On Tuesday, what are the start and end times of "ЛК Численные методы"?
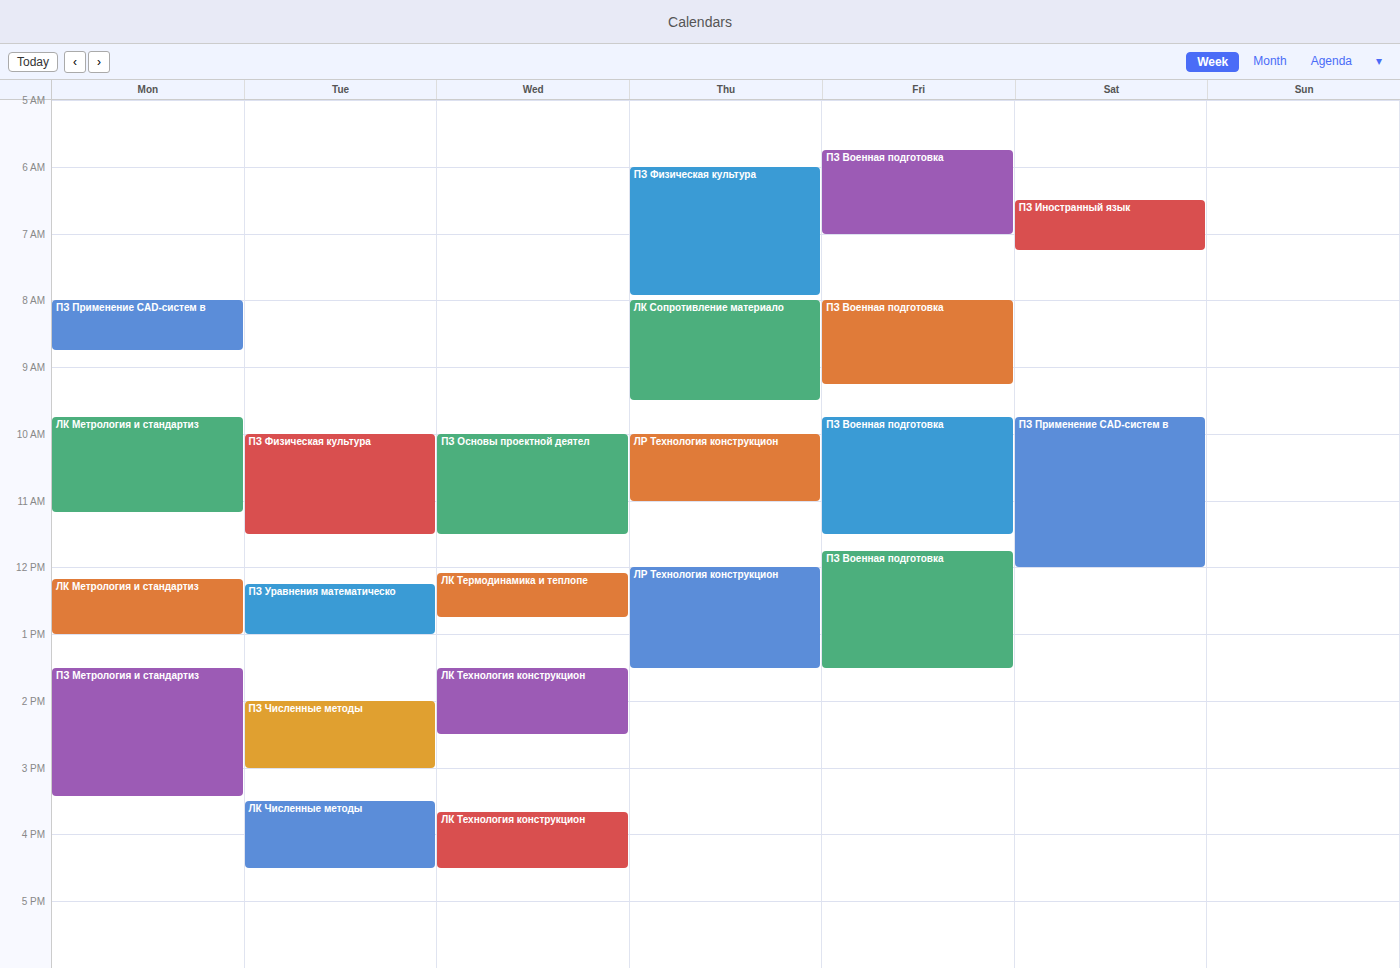
3:30 PM to 4:30 PM